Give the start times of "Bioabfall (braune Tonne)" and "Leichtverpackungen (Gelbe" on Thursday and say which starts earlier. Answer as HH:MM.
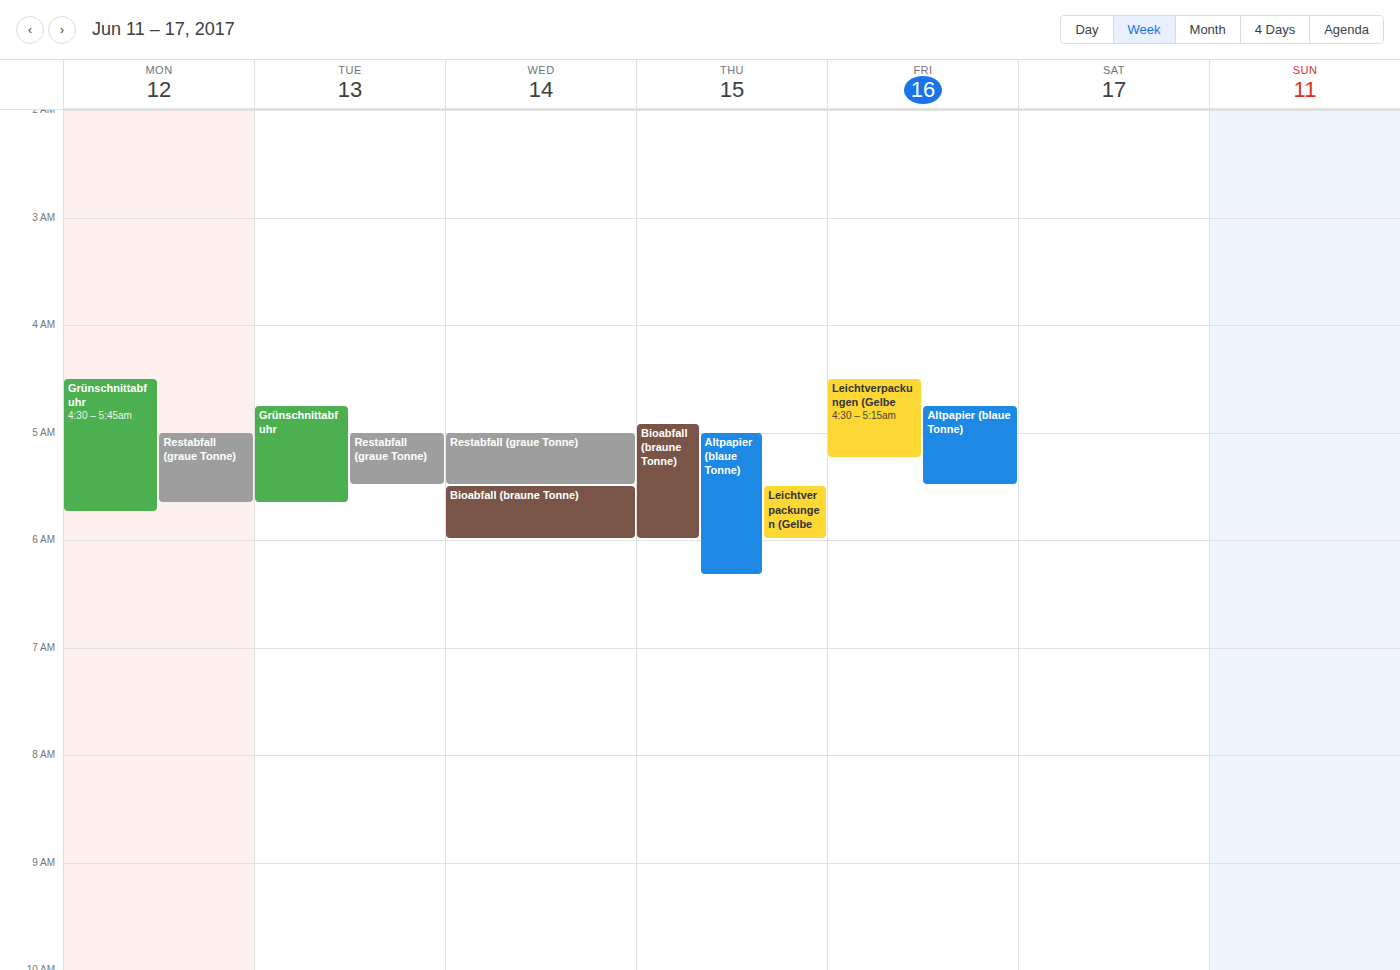
"Bioabfall (braune Tonne)" 04:55; "Leichtverpackungen (Gelbe" 05:30.